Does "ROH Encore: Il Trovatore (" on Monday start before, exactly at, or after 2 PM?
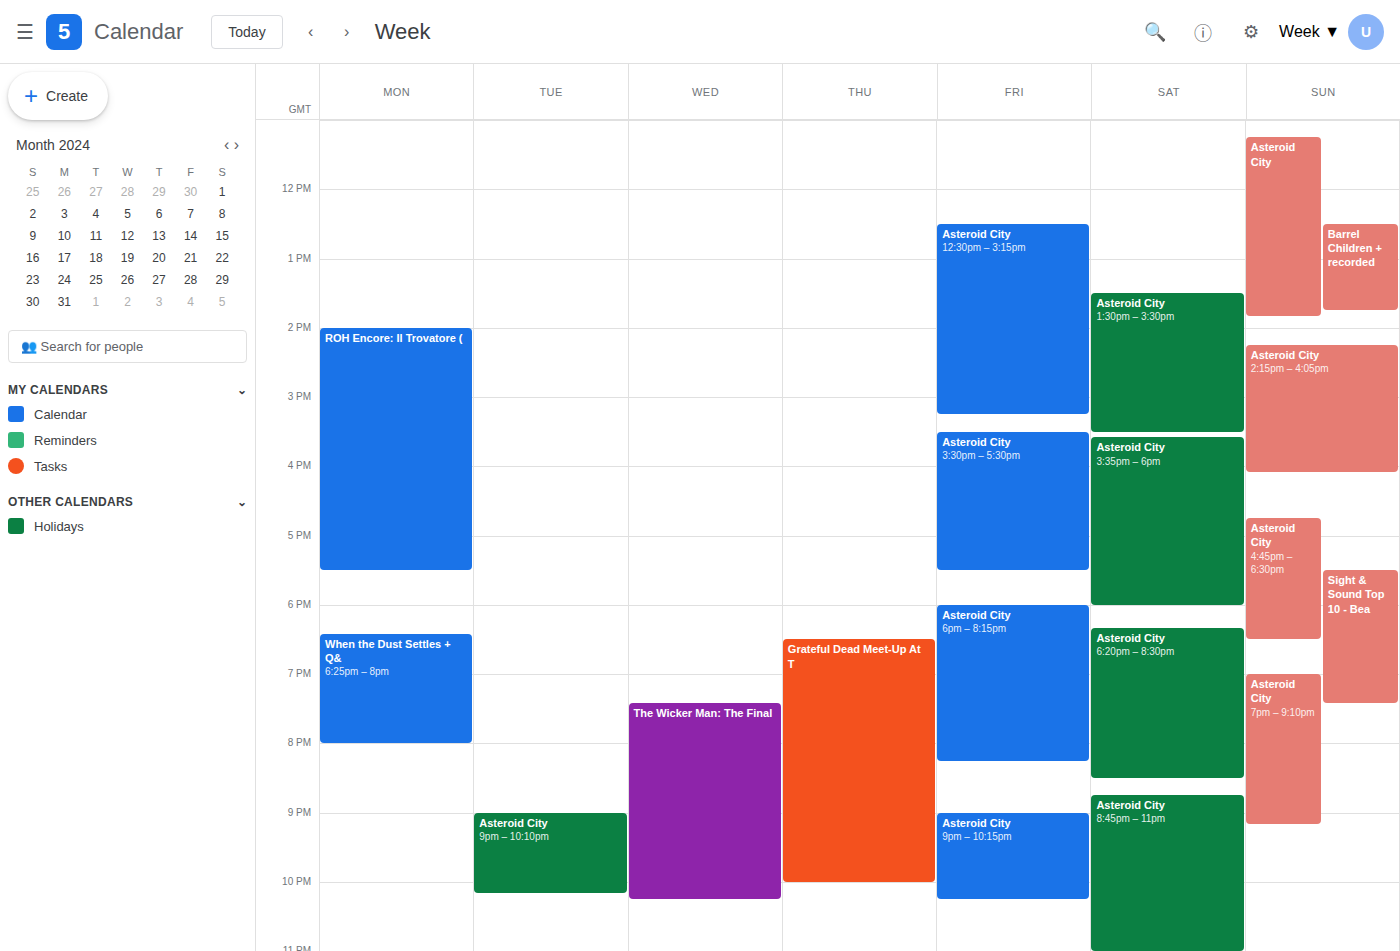
2:00 PM -- exactly at 2 PM, on the 2 PM line.